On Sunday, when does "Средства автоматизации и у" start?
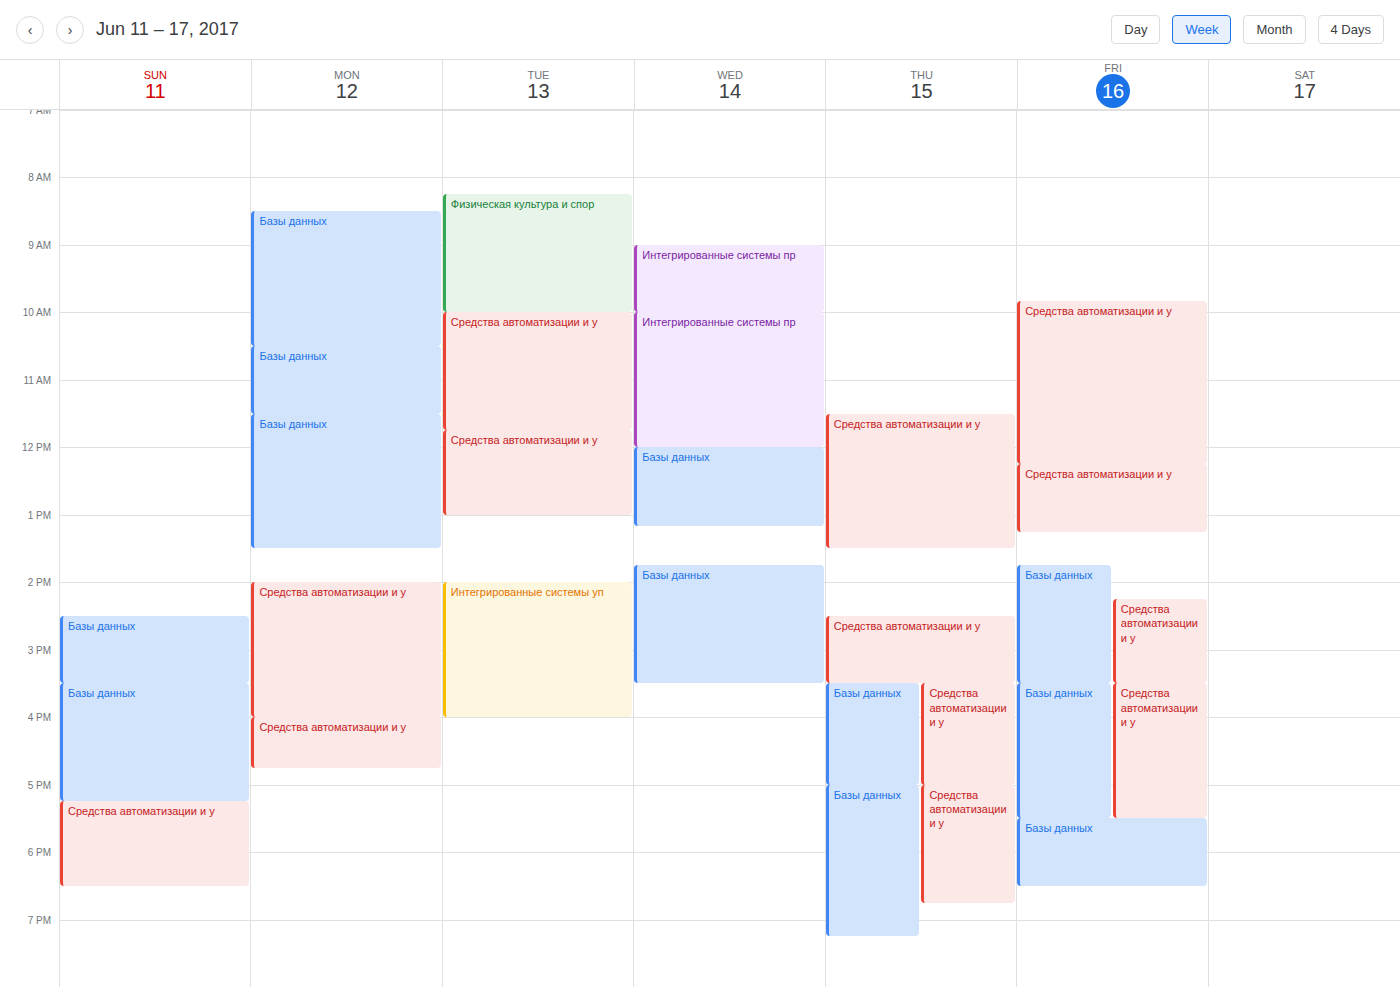
17:15